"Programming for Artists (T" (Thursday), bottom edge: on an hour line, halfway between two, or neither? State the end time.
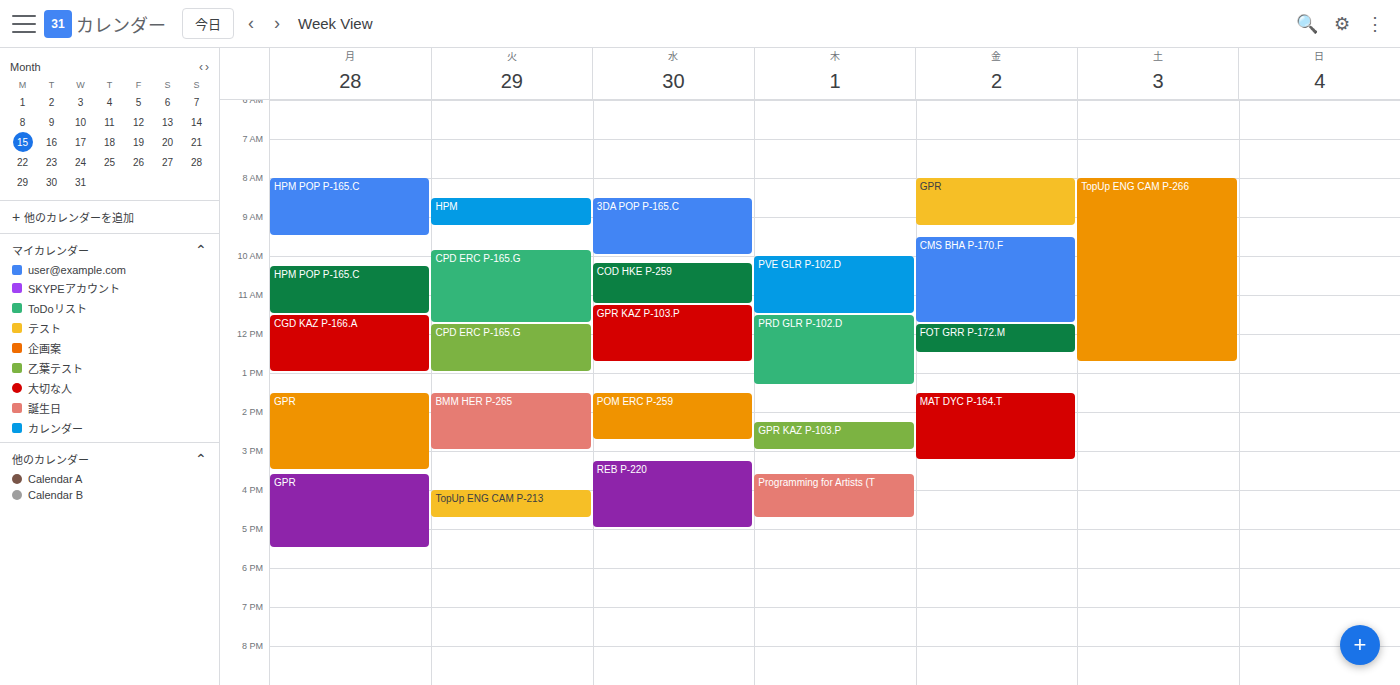
4:45 PM -- neither: three quarters of the way from the 4 PM line to the 5 PM line.